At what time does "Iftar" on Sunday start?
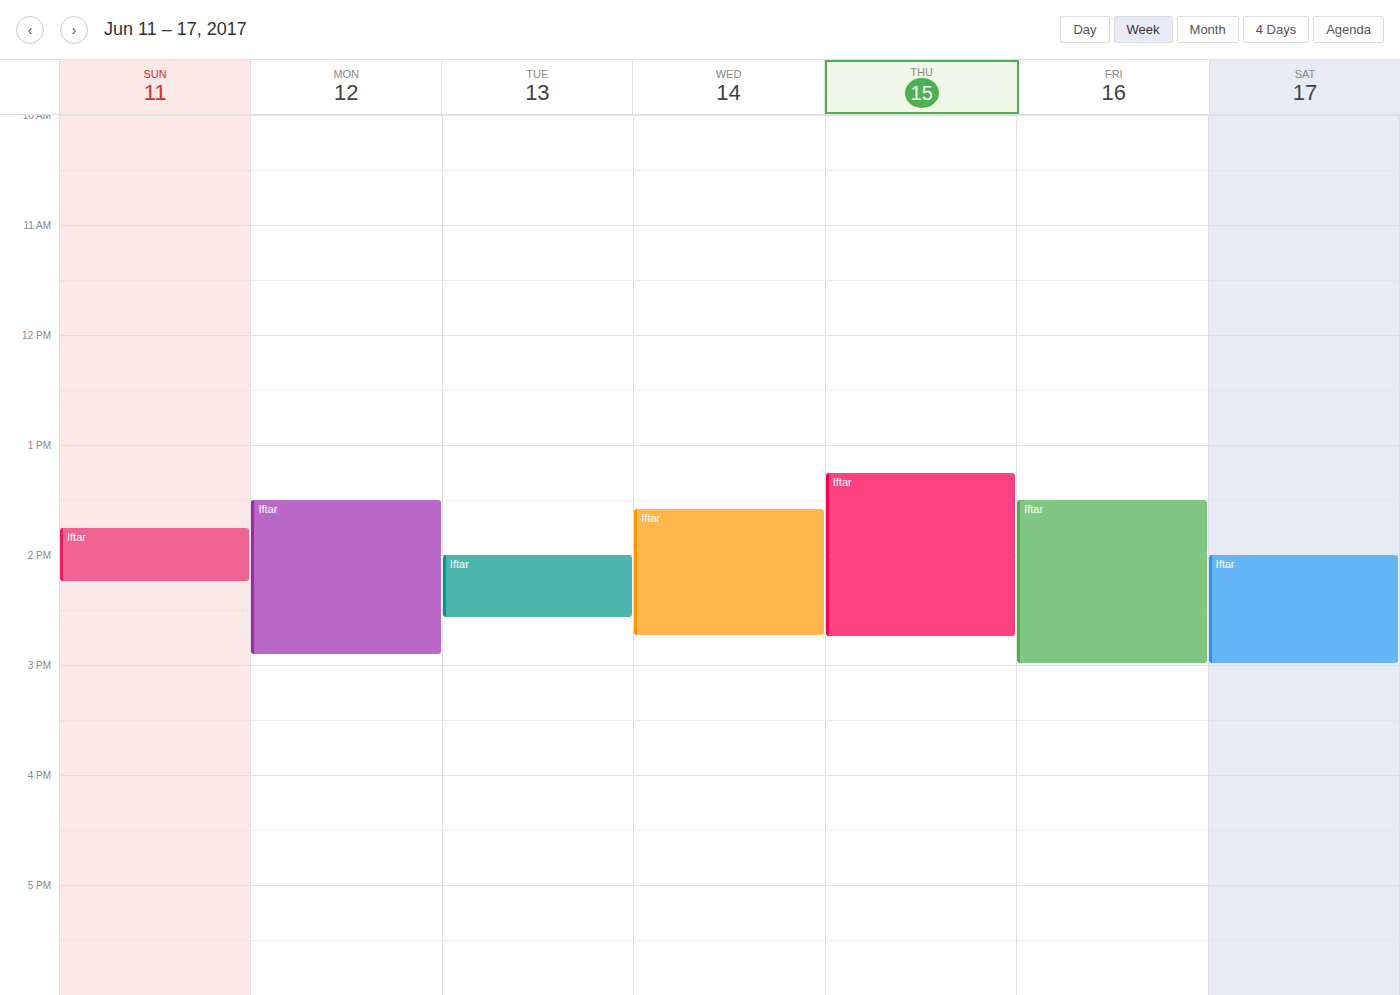
1:45 PM